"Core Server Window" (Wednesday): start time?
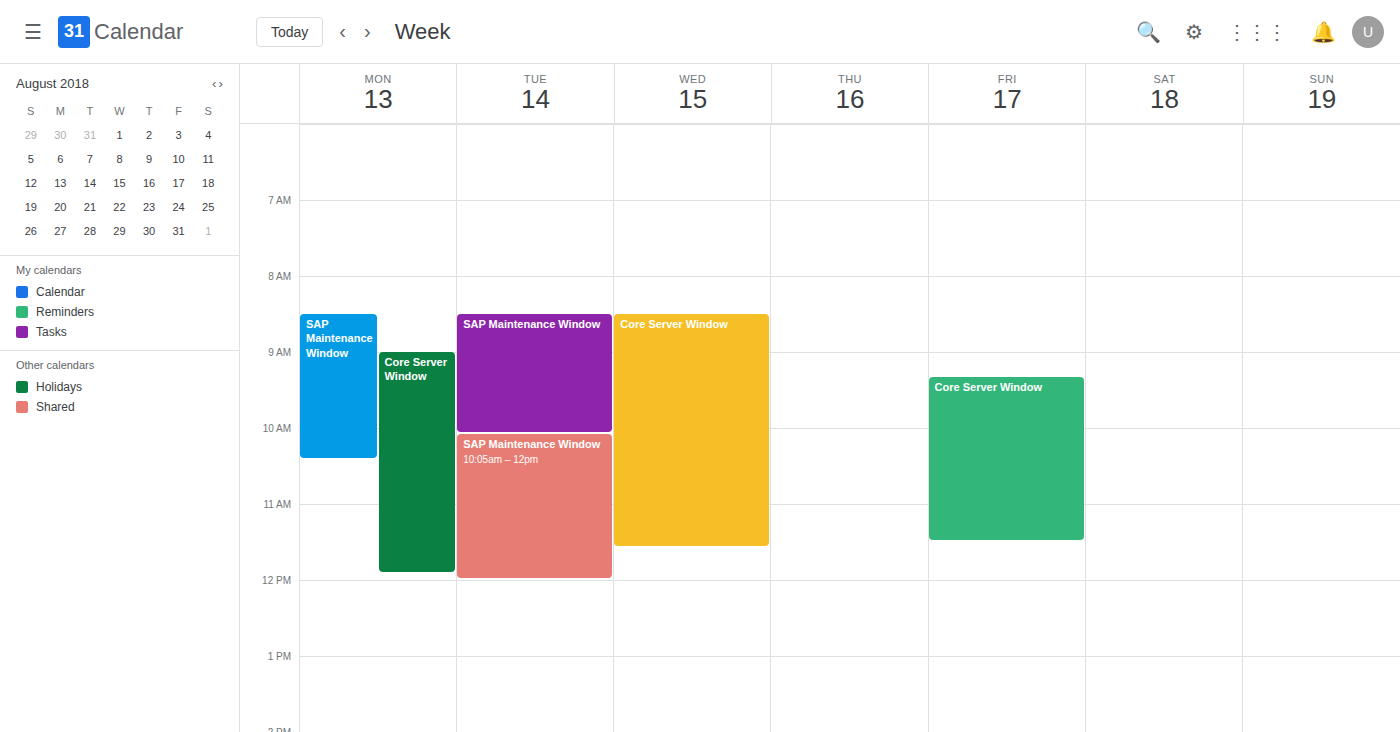
8:30 AM